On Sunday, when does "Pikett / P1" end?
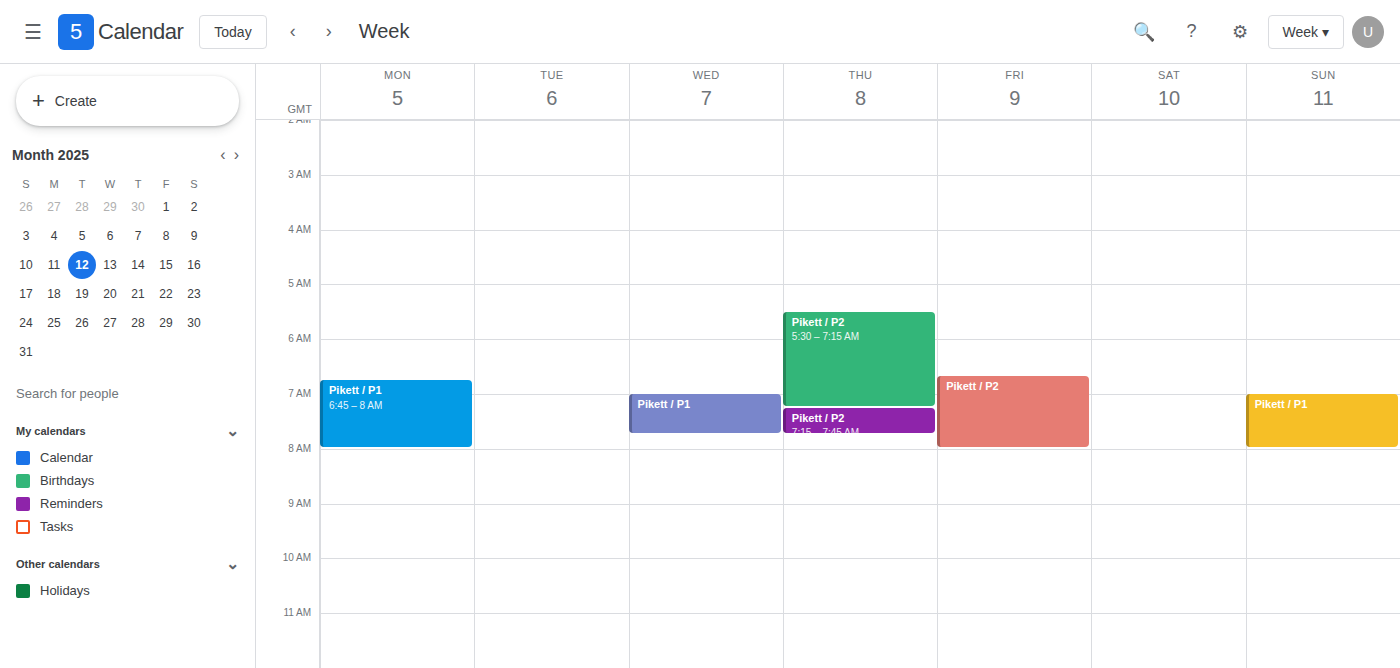
8:00 AM